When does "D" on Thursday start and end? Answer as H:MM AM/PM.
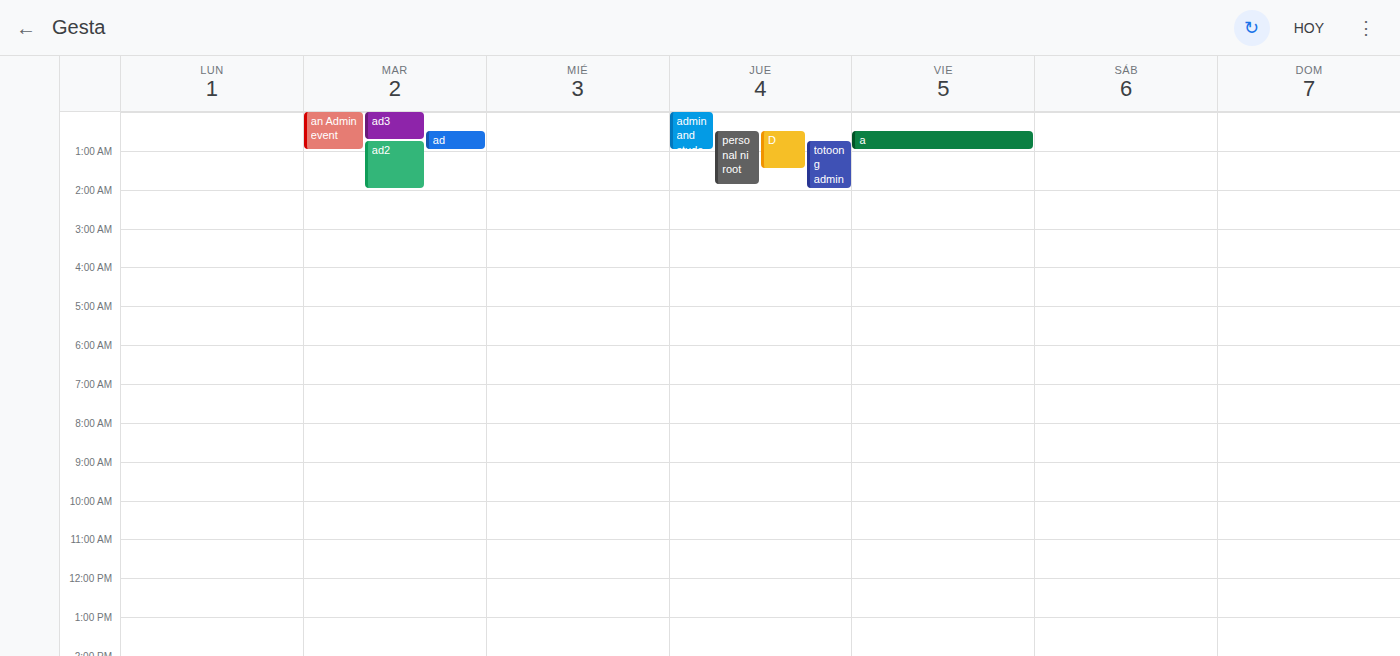
12:30 AM to 1:30 AM